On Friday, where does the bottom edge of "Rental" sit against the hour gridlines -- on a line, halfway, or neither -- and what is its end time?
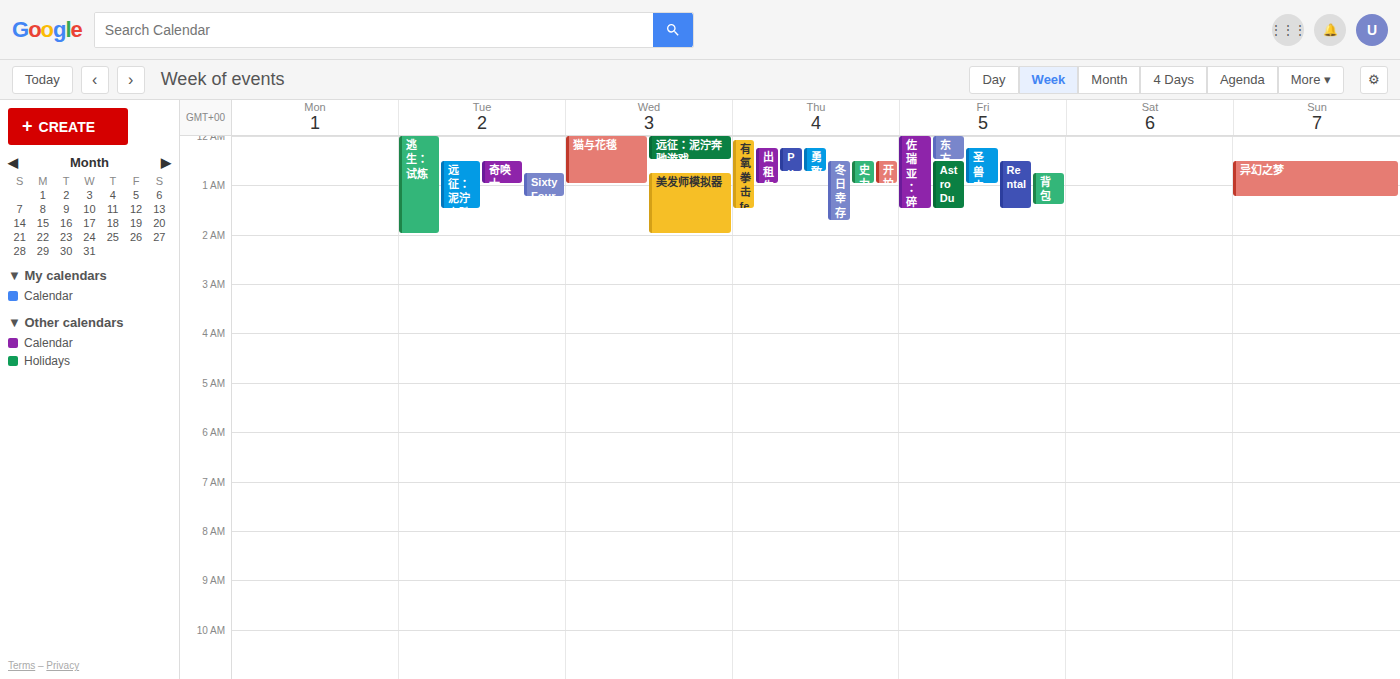
1:30 AM -- halfway between the 1 AM and 2 AM lines.